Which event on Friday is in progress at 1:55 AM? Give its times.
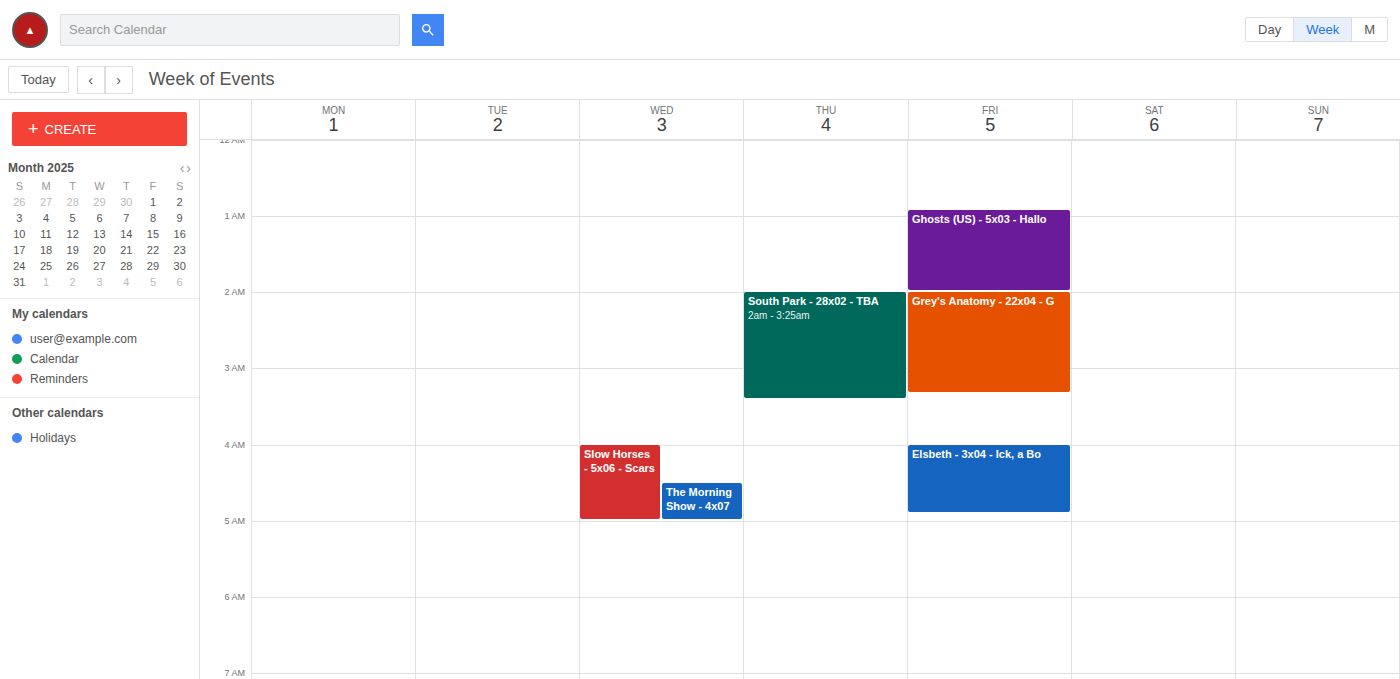
"Ghosts (US) - 5x03 - Hallo", 12:55 AM to 2:00 AM